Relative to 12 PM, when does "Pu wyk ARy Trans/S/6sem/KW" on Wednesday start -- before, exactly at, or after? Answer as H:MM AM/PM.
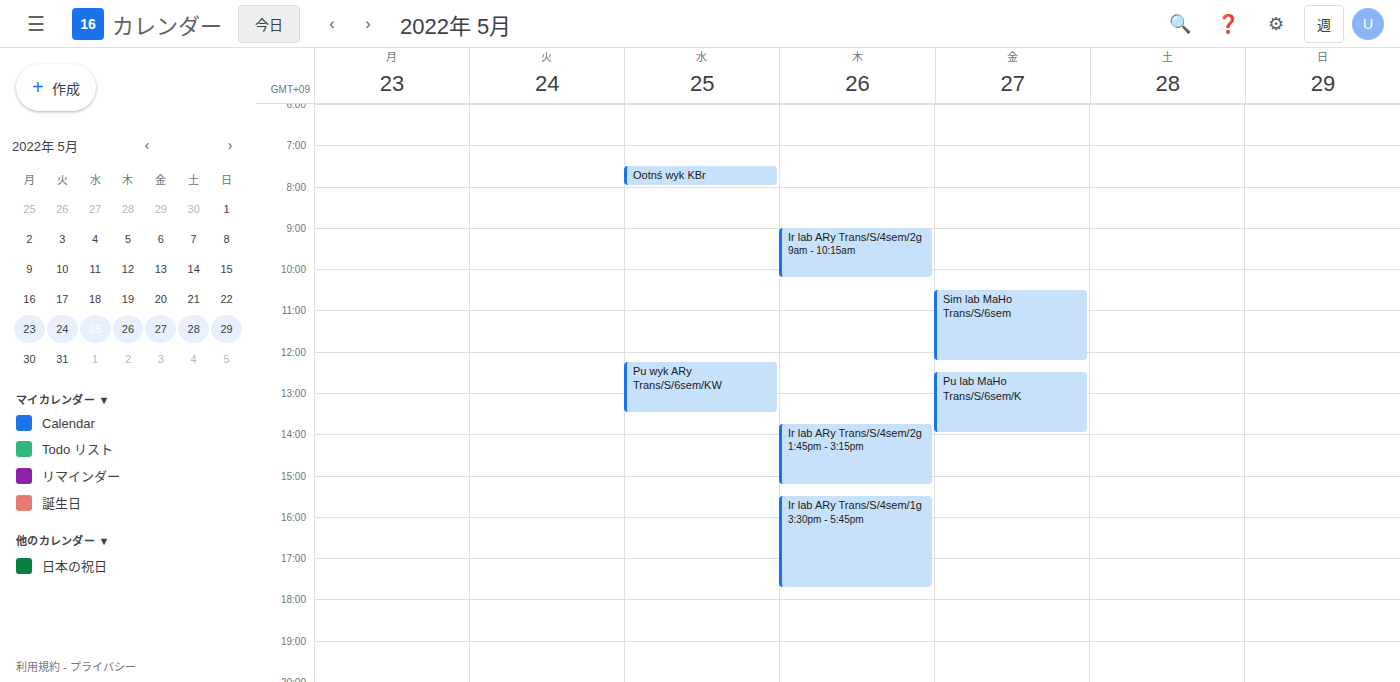
12:15 PM -- after 12 PM, 15 minutes below the 12 PM line.